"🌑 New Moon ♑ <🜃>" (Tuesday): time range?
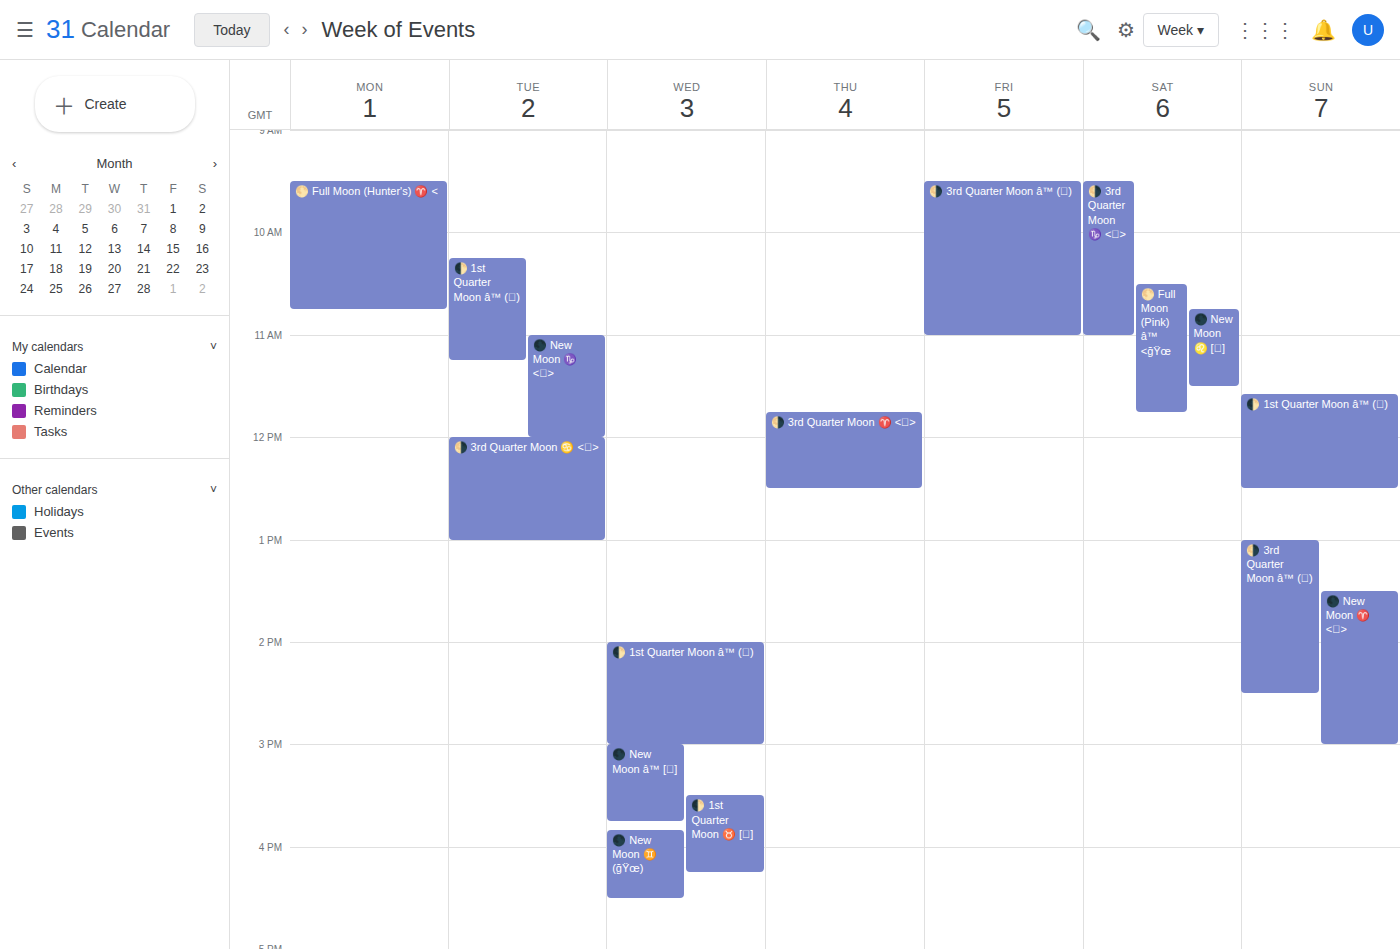
11:00 AM to 12:00 PM